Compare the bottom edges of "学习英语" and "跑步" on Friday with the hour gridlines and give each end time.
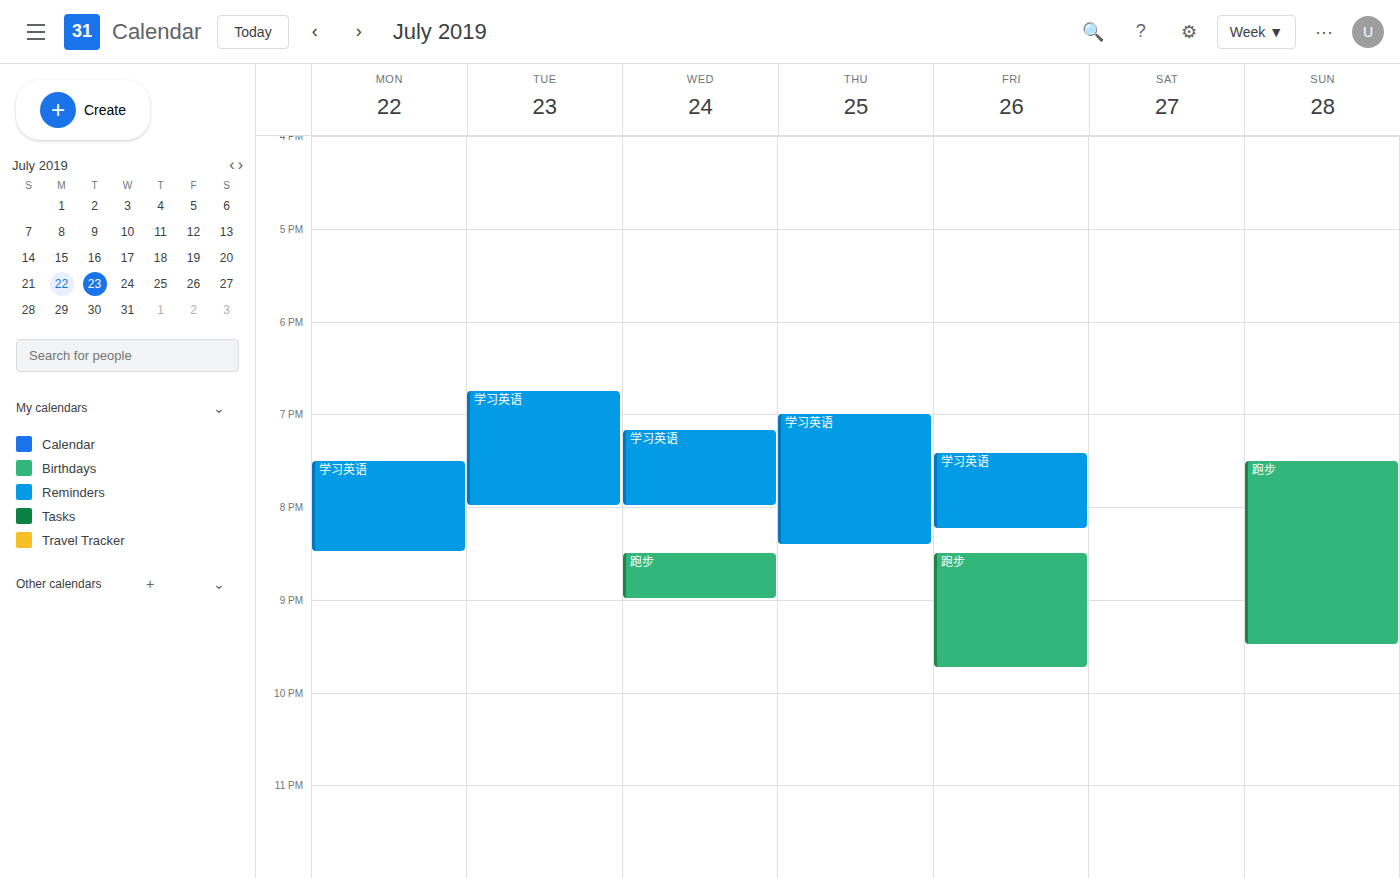
"学习英语": 20:15, neither: a quarter of the way from the 20:00 line to the 21:00 line. "跑步": 21:45, neither: three quarters of the way from the 21:00 line to the 22:00 line.